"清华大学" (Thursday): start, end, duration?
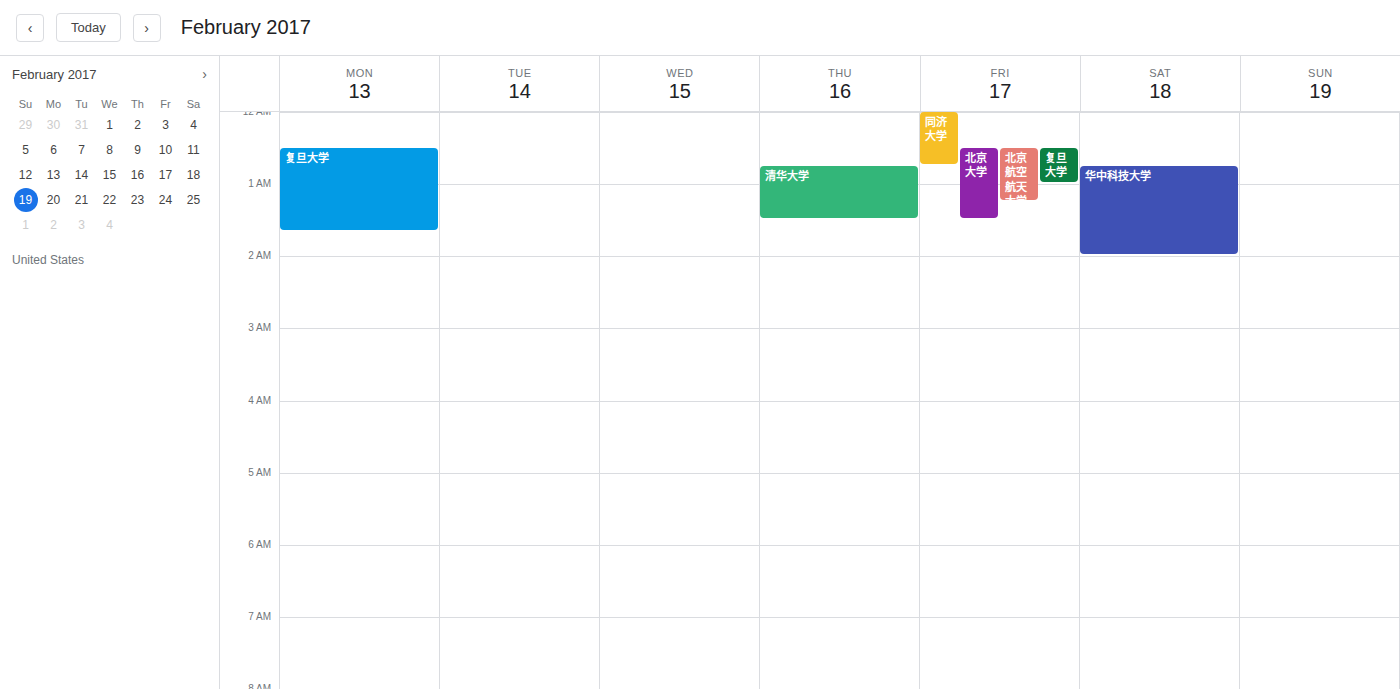
12:45 AM to 1:30 AM, 45 minutes